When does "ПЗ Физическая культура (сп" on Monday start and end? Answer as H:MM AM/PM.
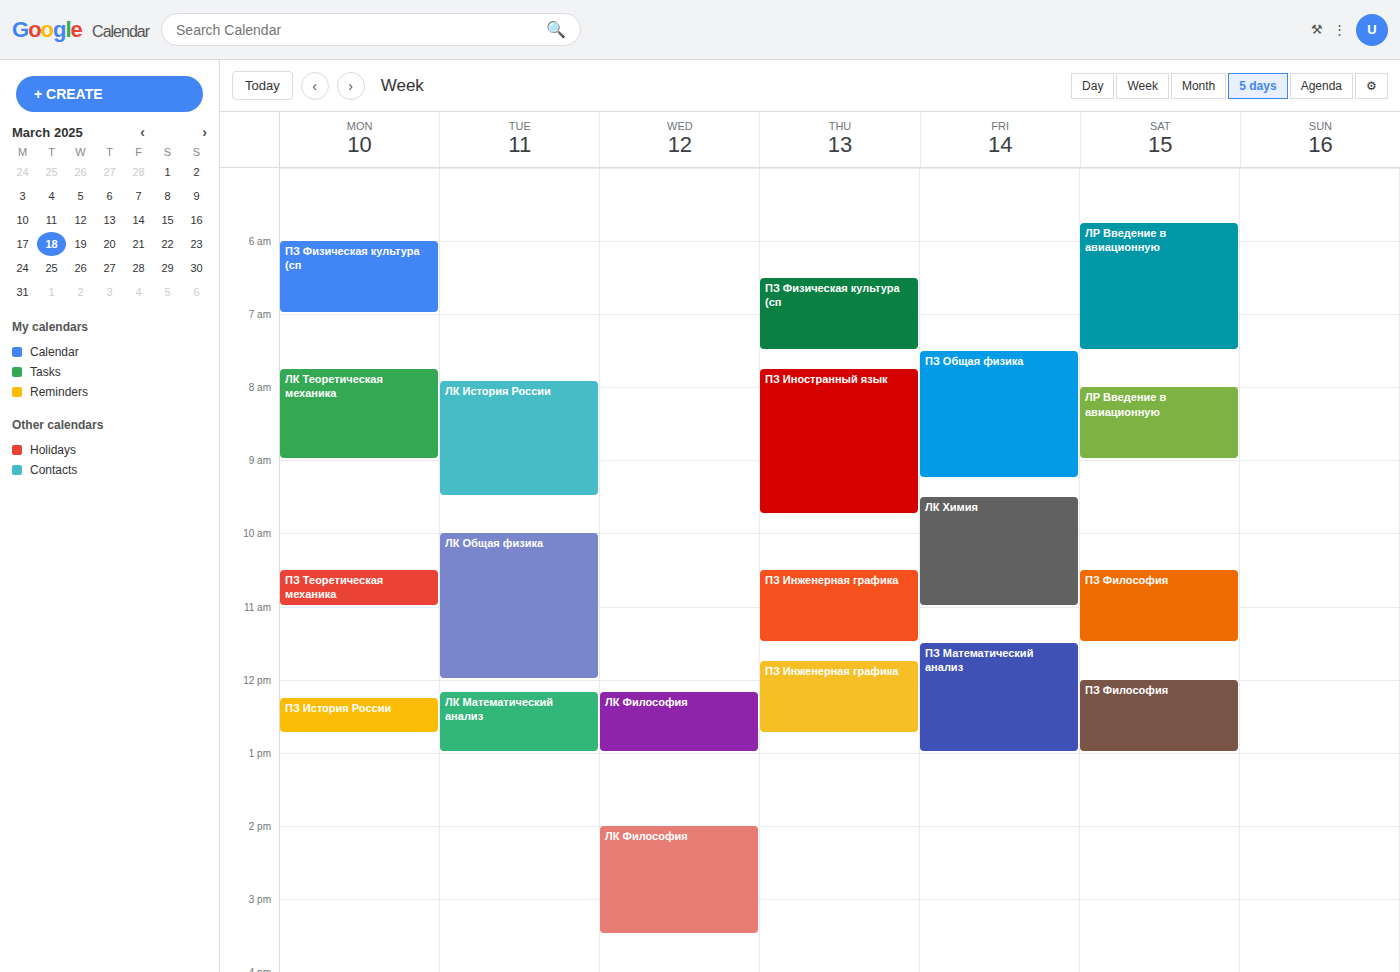
6:00 AM to 7:00 AM